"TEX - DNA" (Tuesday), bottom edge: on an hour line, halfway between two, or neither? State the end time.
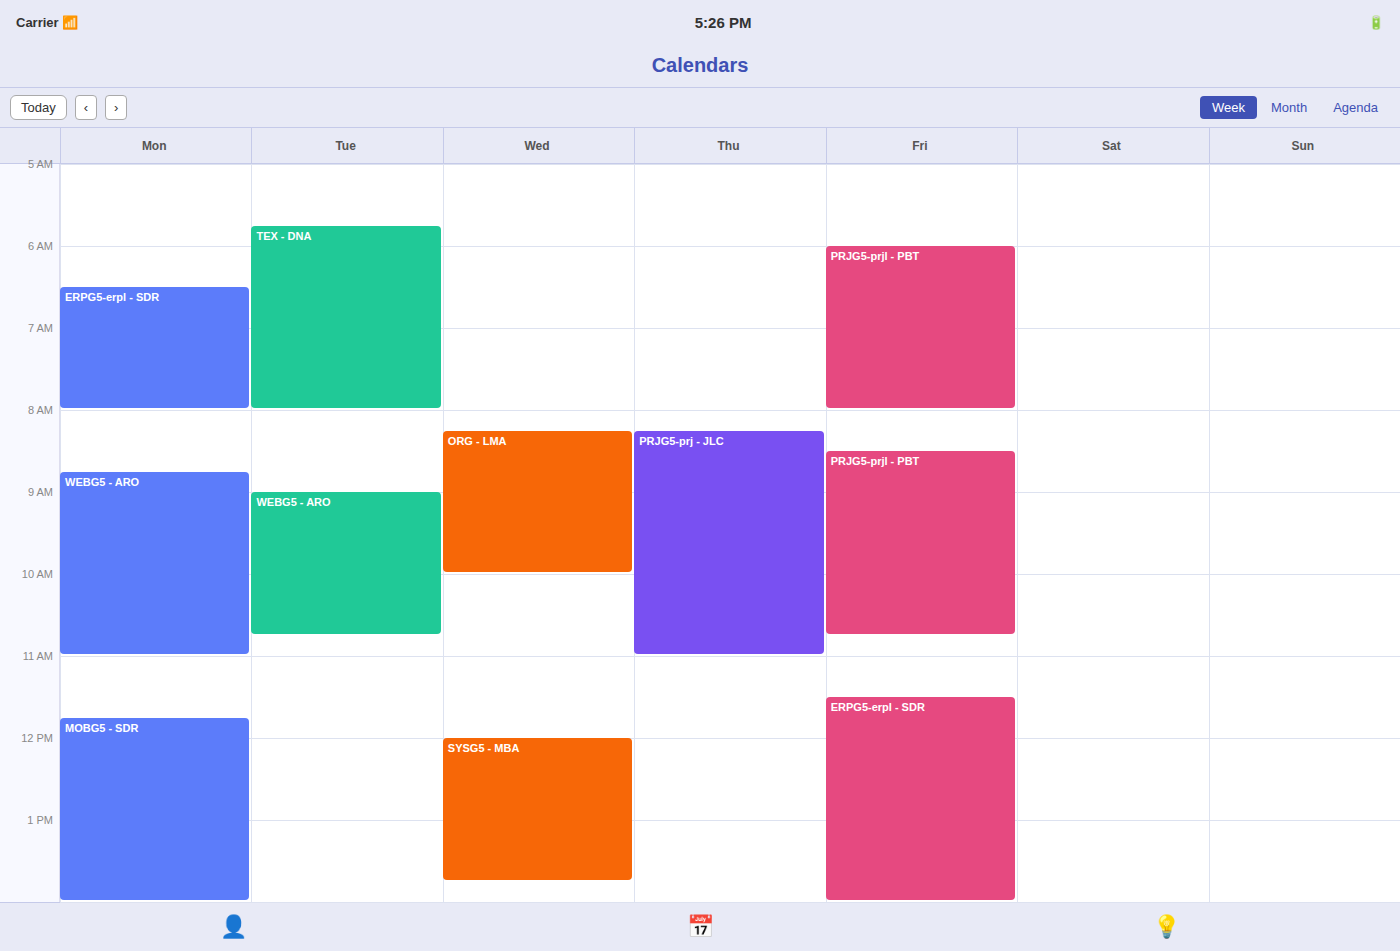
8:00 AM -- exactly on the 8 AM line.